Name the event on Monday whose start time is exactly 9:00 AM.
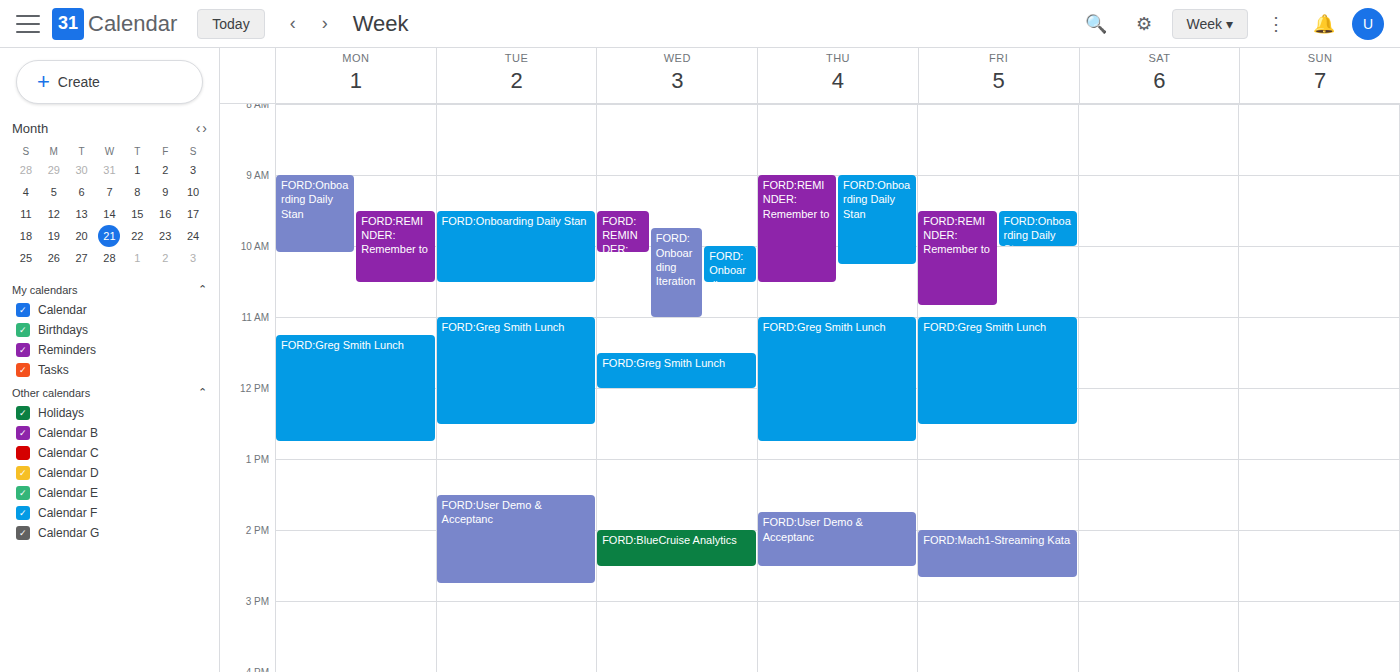
"FORD:Onboarding Daily Stan"